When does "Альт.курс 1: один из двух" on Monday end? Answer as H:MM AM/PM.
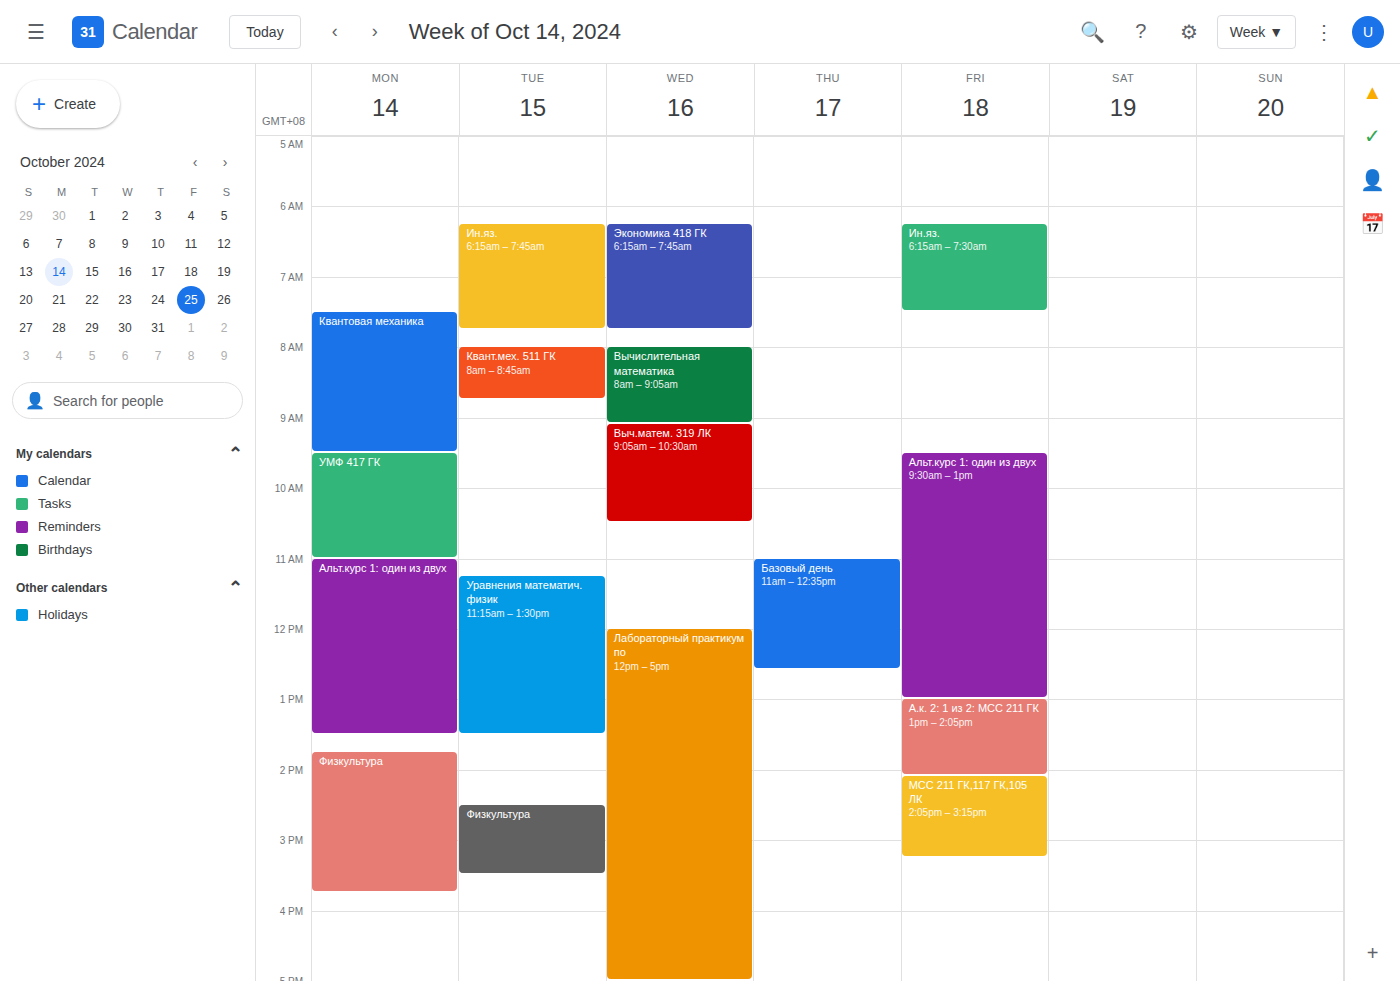
1:30 PM